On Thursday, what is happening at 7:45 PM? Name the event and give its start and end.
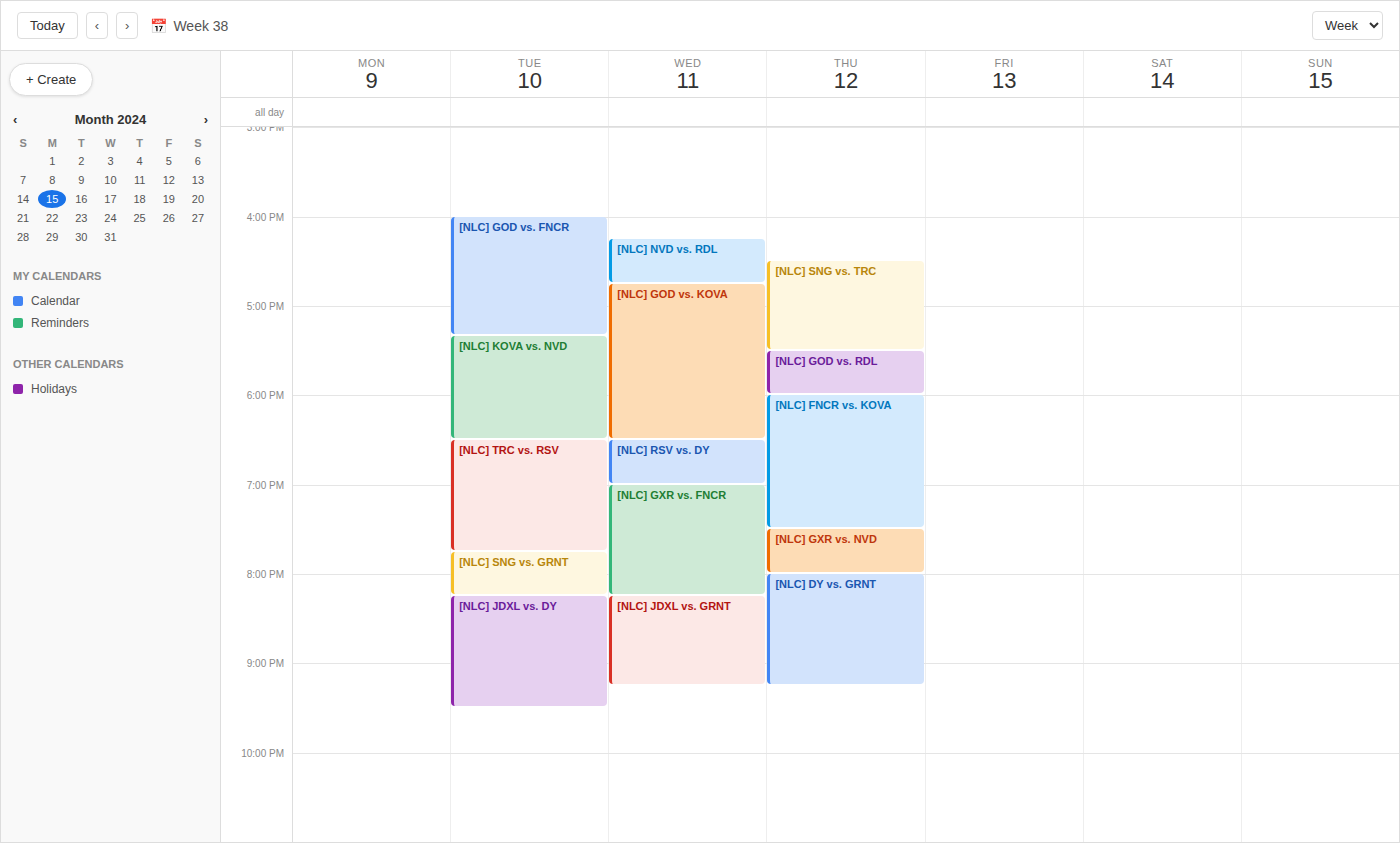
"[NLC] GXR vs. NVD", 7:30 PM to 8:00 PM